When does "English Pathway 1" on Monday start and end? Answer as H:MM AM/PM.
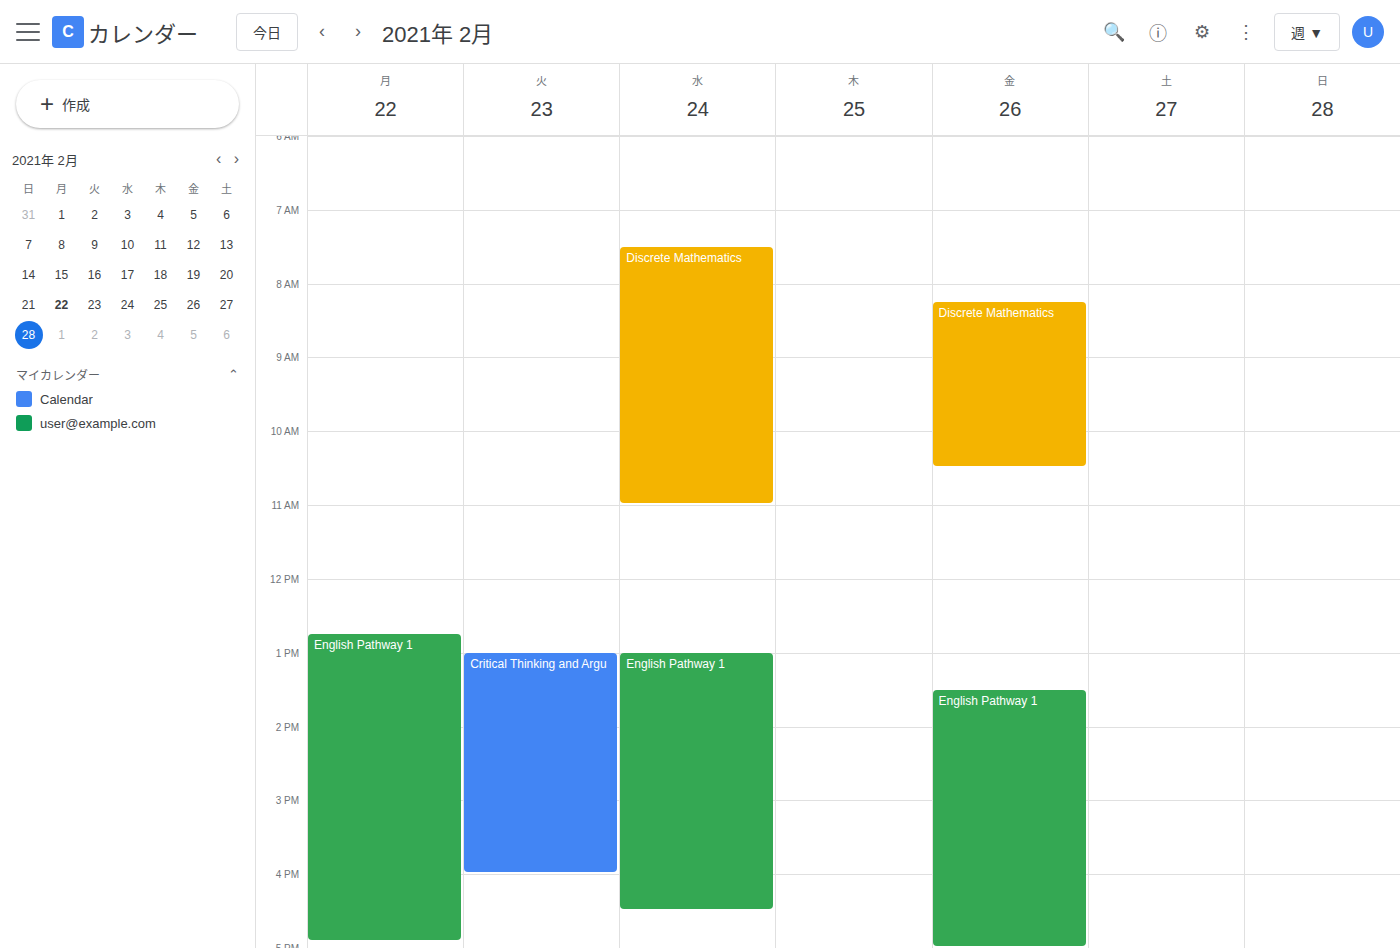
12:45 PM to 4:55 PM